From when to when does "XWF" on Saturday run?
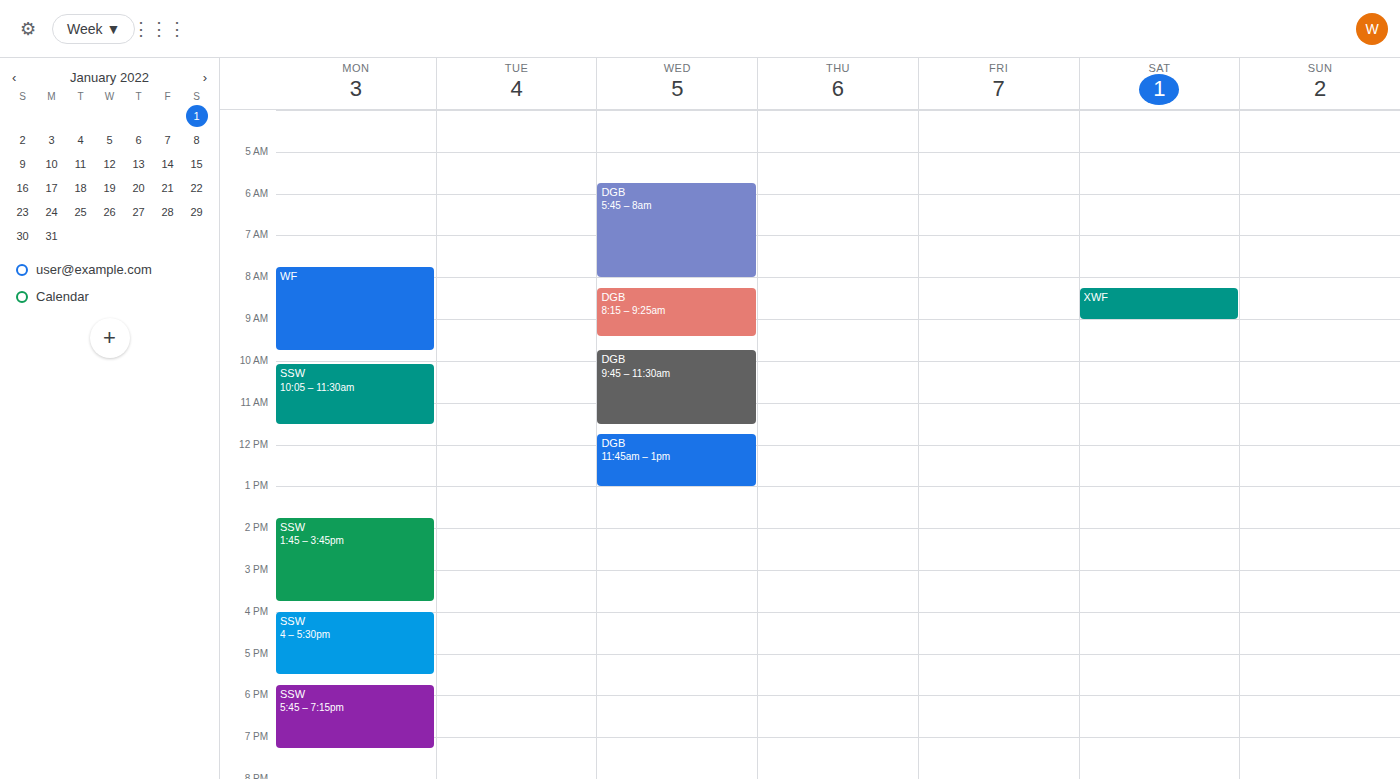
8:15 AM to 9:00 AM